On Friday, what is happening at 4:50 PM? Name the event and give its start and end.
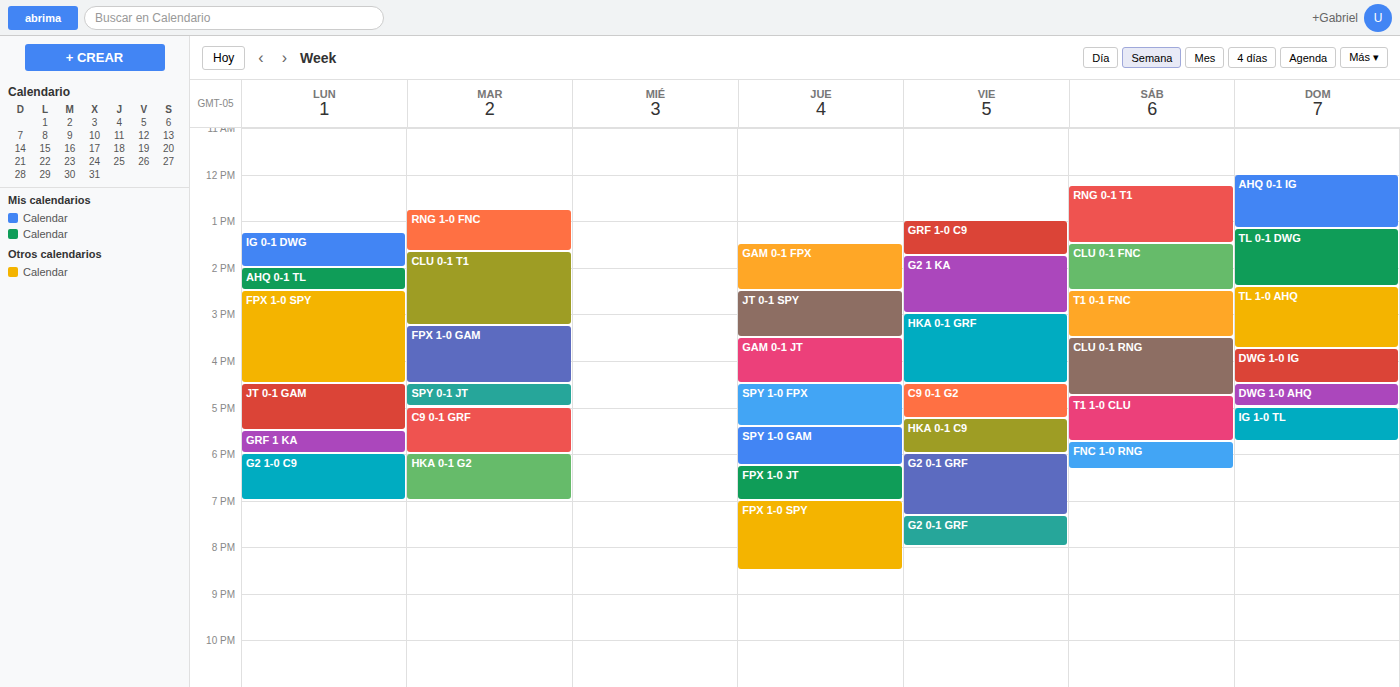
"C9 0-1 G2", 4:30 PM to 5:15 PM